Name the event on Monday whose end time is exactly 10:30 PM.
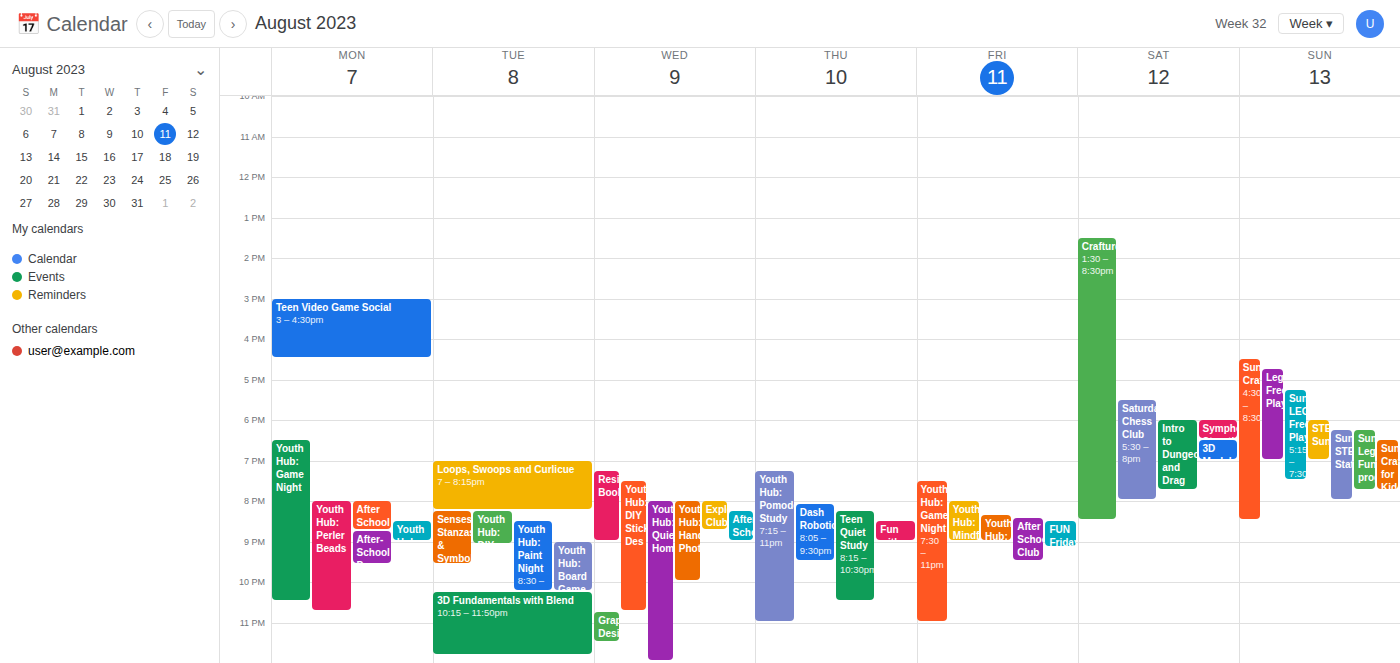
"Youth Hub: Game Night"